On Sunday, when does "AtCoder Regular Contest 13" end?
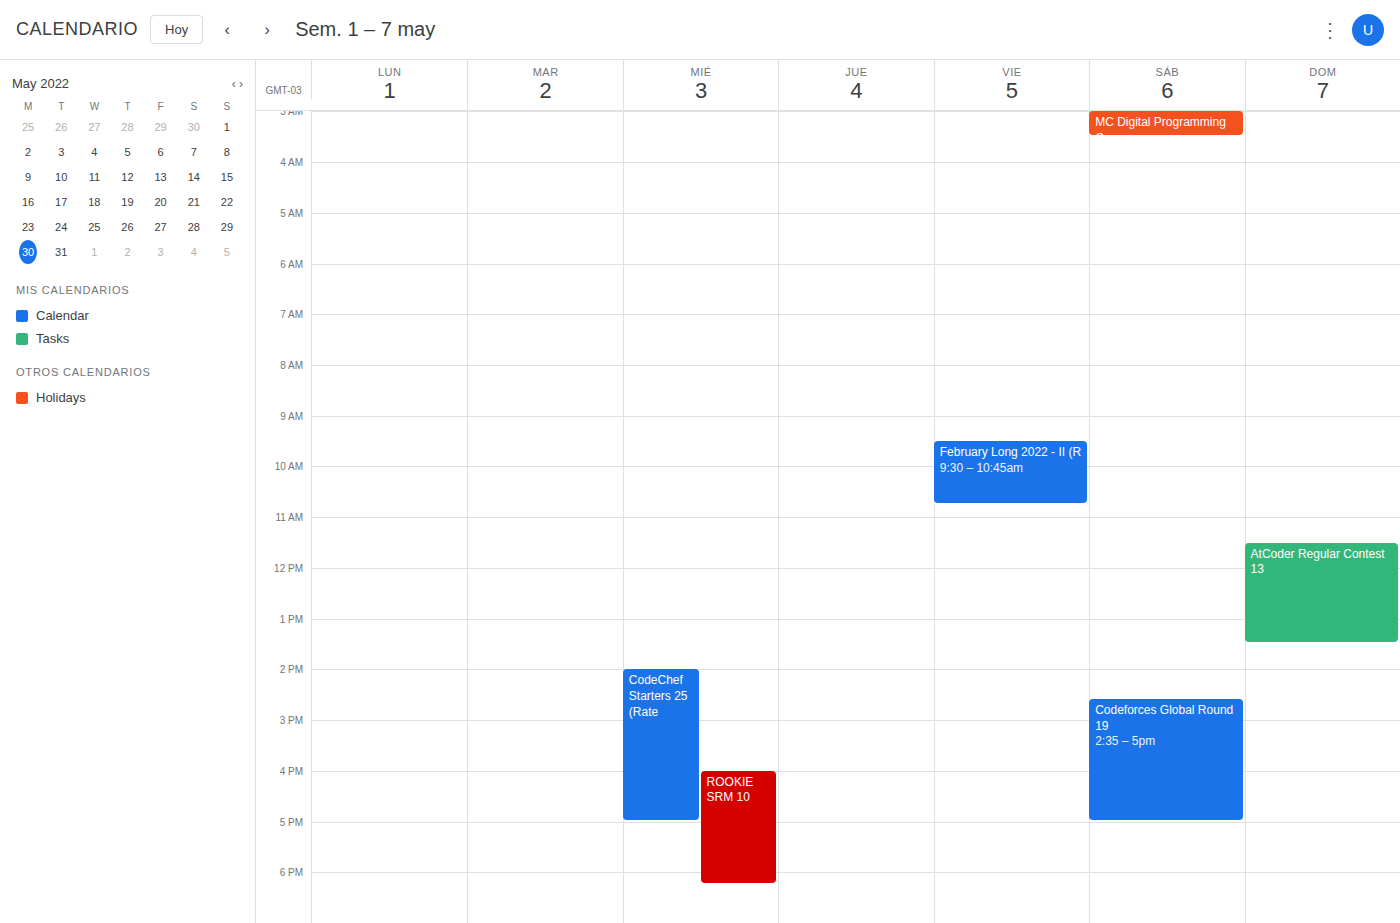
1:30 PM